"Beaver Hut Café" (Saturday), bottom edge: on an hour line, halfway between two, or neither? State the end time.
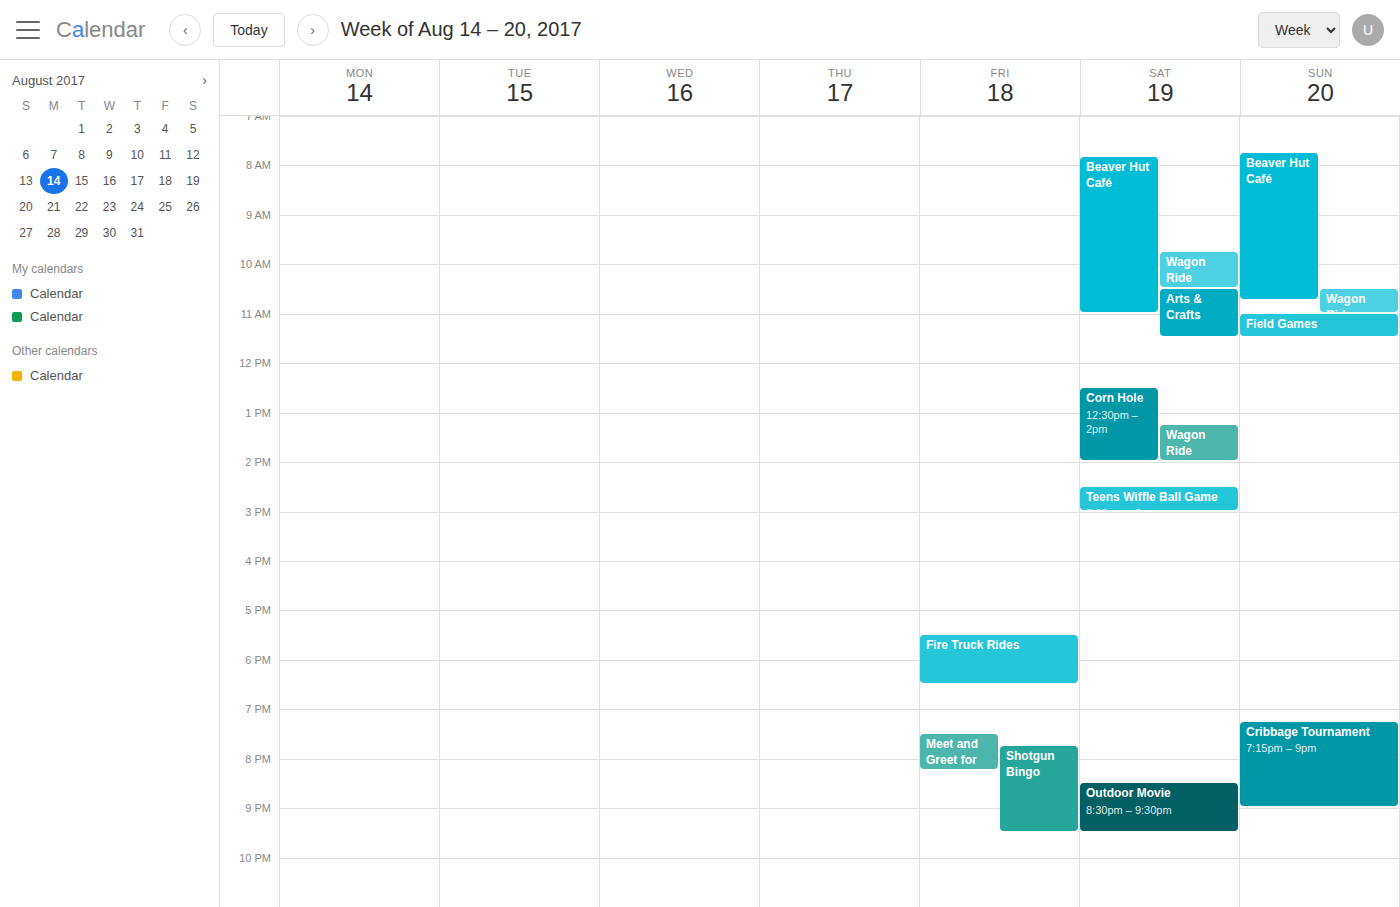
11:00 AM -- exactly on the 11 AM line.